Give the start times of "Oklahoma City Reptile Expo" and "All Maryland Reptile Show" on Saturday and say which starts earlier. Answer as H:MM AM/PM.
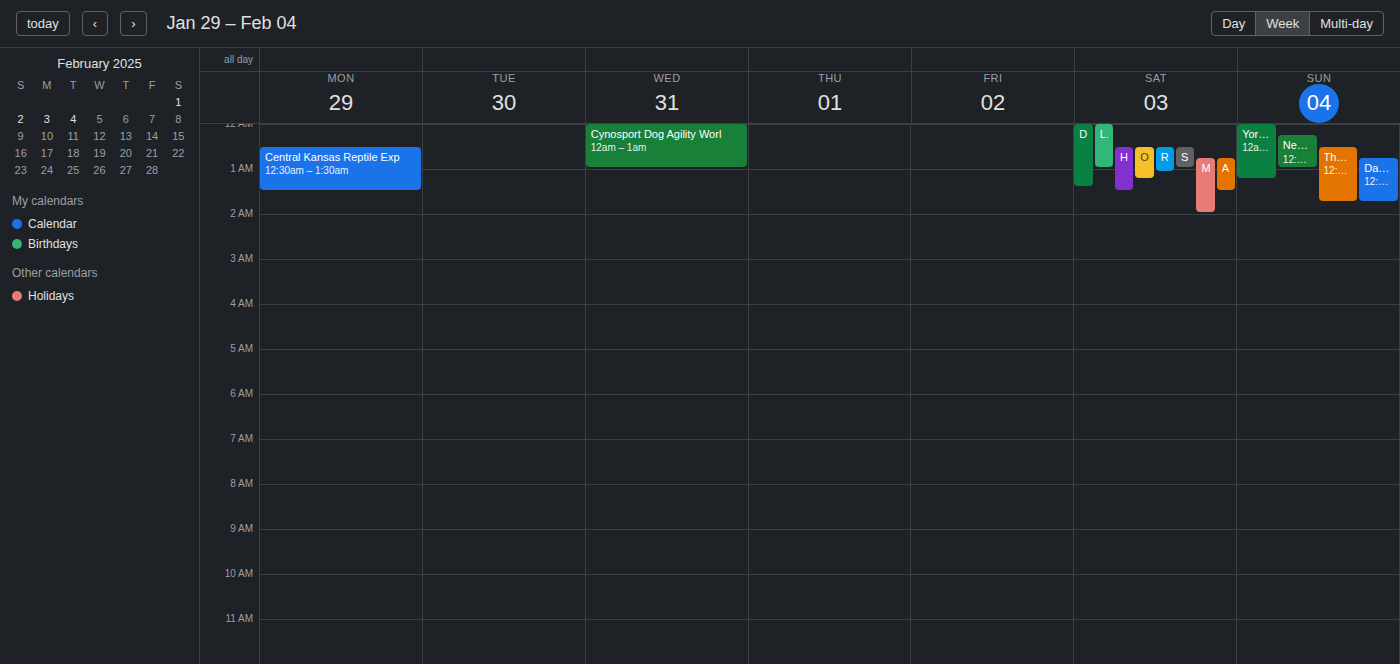
"Oklahoma City Reptile Expo" 12:30 AM; "All Maryland Reptile Show" 12:45 AM.